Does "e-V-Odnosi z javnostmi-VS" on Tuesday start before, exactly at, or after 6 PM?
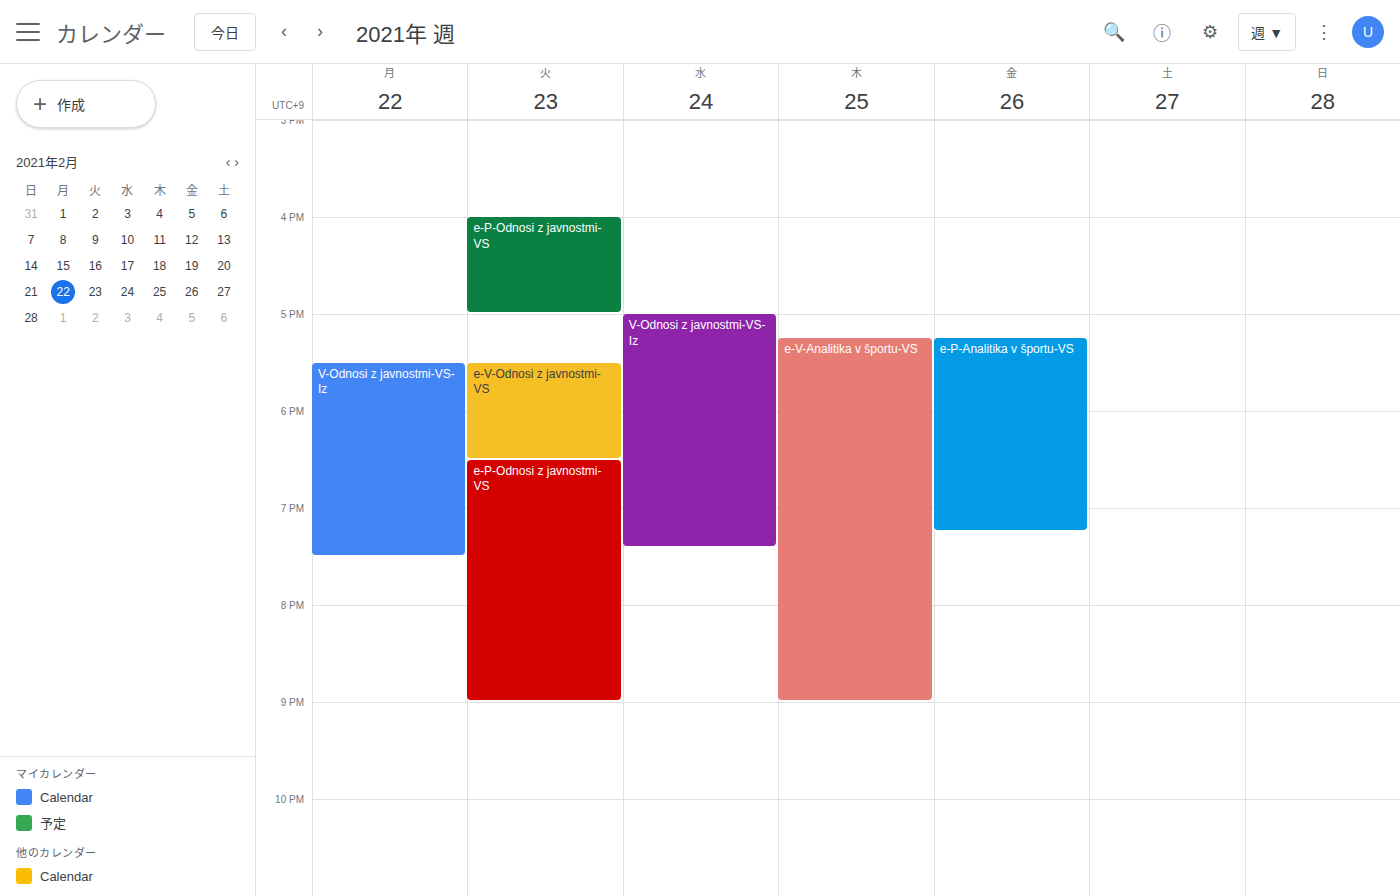
5:30 PM -- before 6 PM, 30 minutes above the 6 PM line.